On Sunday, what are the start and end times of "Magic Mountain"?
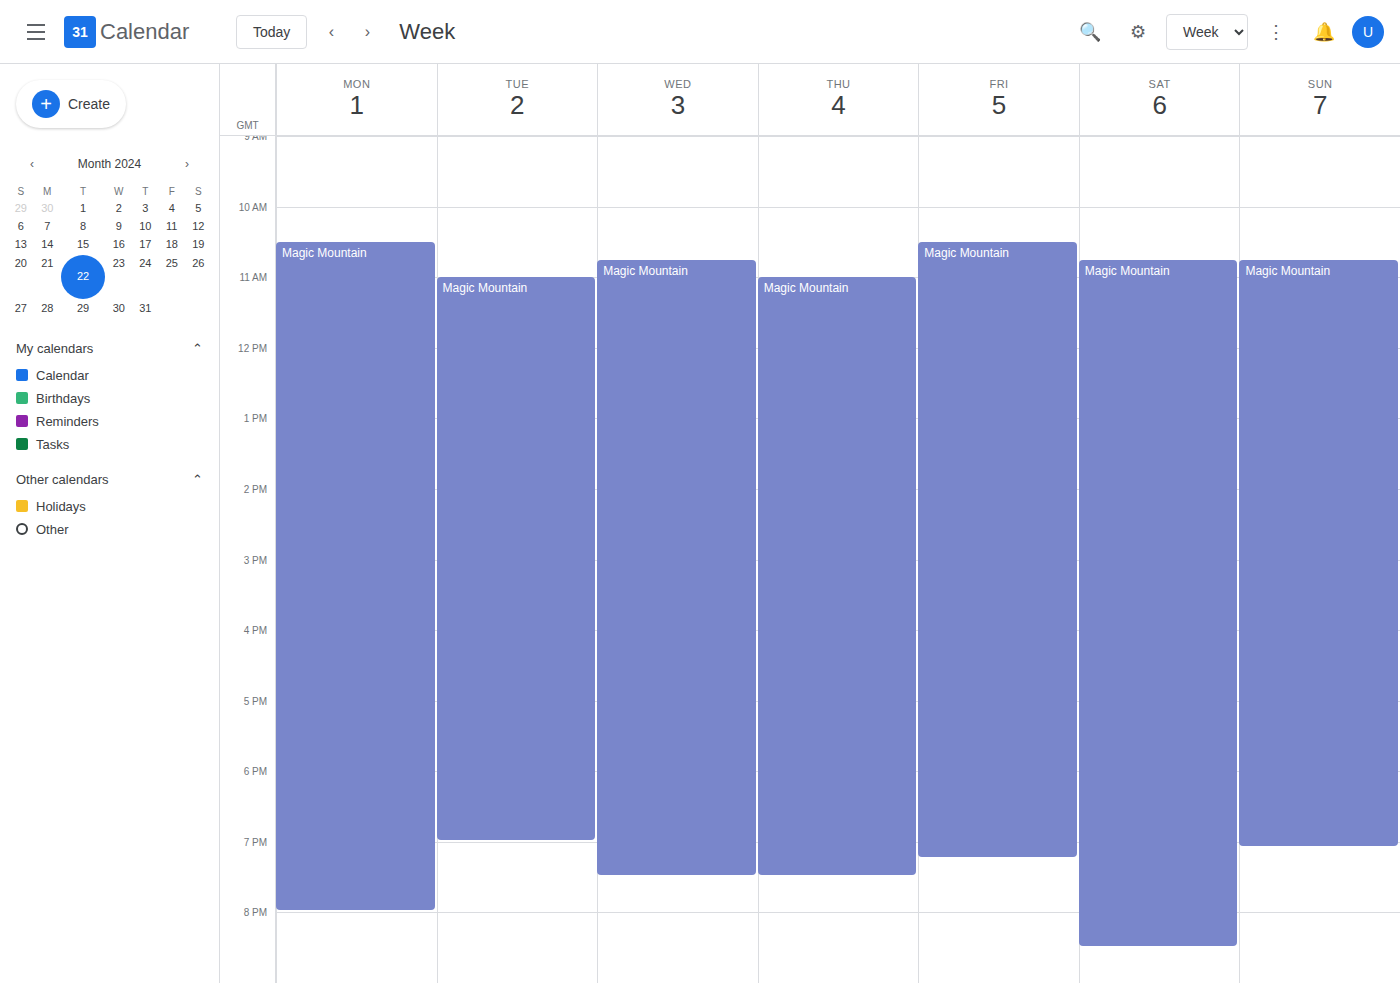
10:45 AM to 7:05 PM